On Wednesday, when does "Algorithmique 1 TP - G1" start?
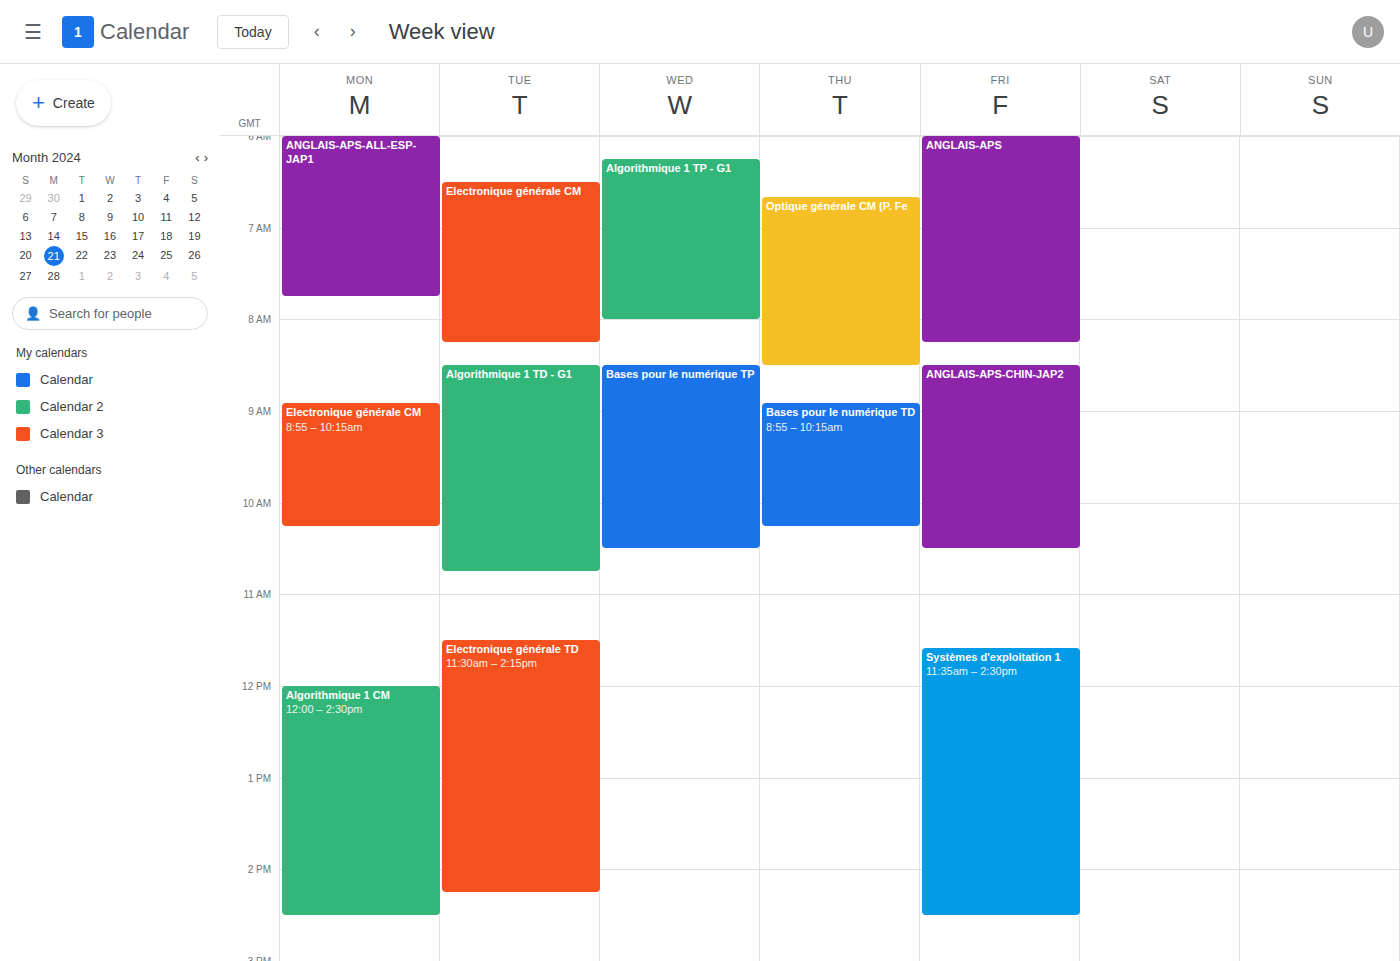
6:15 AM